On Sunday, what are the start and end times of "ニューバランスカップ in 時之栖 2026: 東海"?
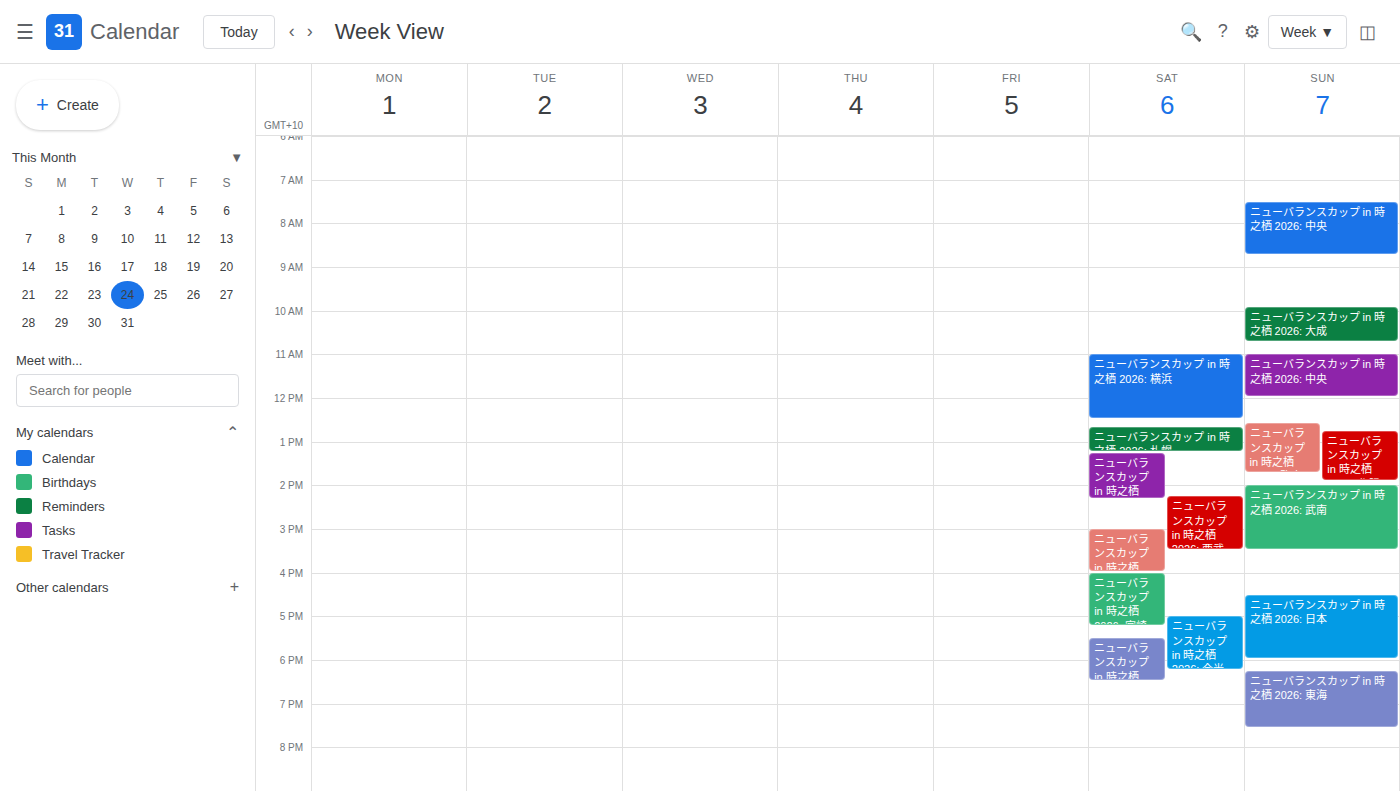
6:15 PM to 7:35 PM